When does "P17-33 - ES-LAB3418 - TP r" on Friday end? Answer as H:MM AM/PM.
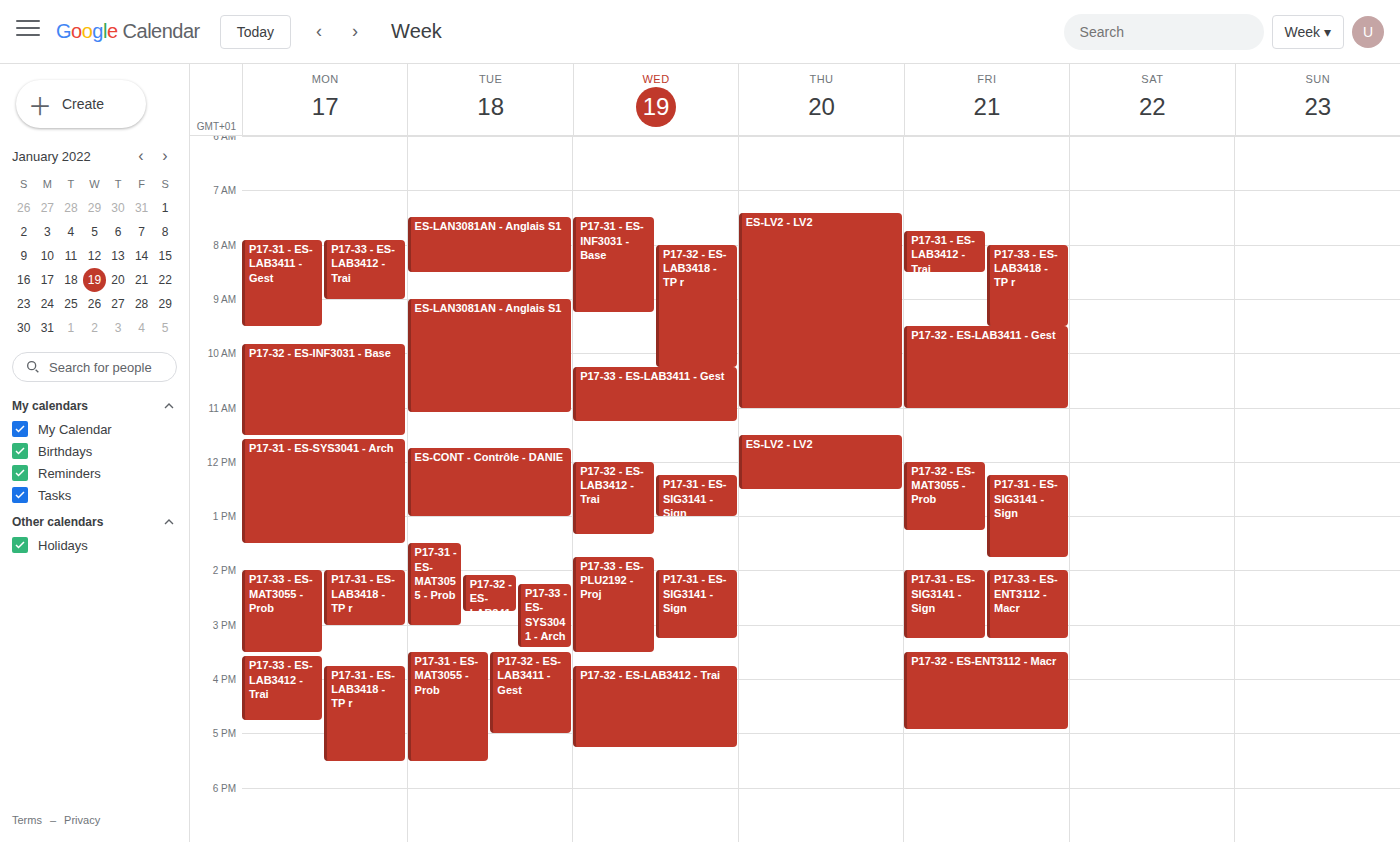
9:30 AM